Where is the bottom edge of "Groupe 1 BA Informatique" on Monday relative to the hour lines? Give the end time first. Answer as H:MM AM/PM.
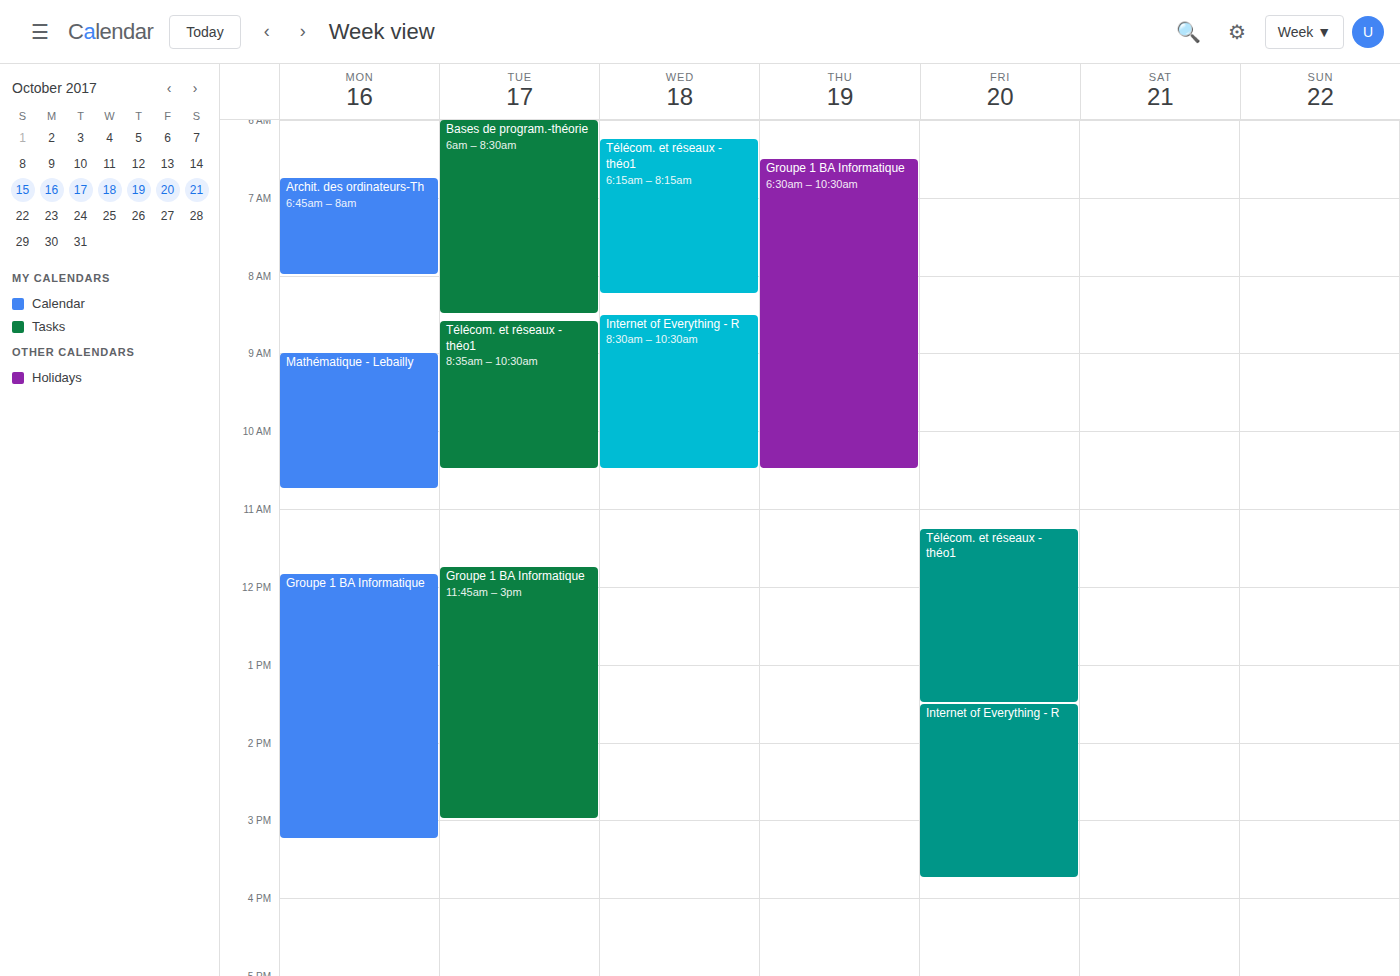
3:15 PM -- neither: a quarter of the way from the 3 PM line to the 4 PM line.